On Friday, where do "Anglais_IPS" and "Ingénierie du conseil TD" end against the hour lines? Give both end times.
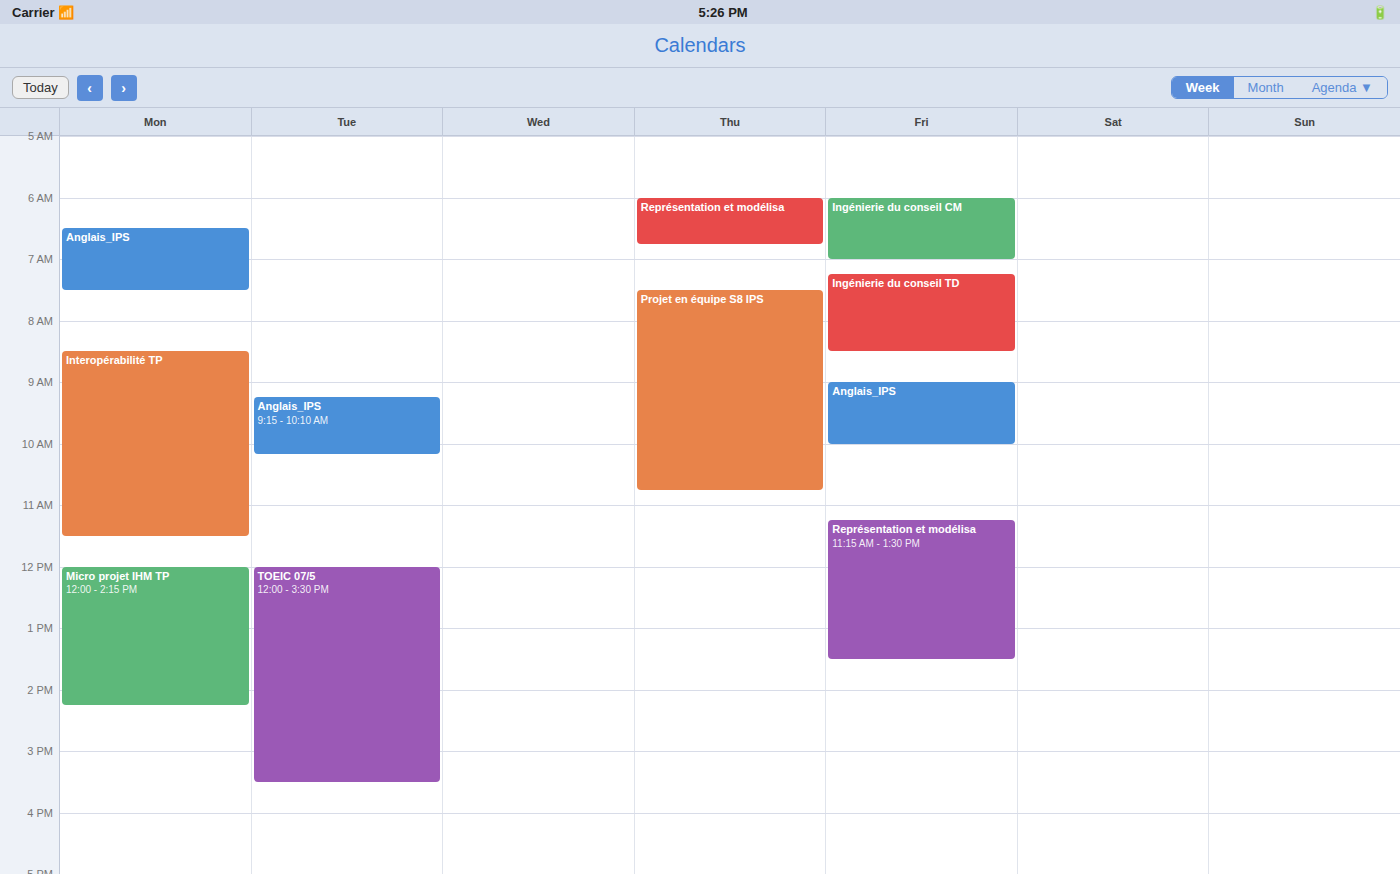
"Anglais_IPS": 10:00 AM, exactly on the 10 AM line. "Ingénierie du conseil TD": 8:30 AM, halfway between the 8 AM and 9 AM lines.